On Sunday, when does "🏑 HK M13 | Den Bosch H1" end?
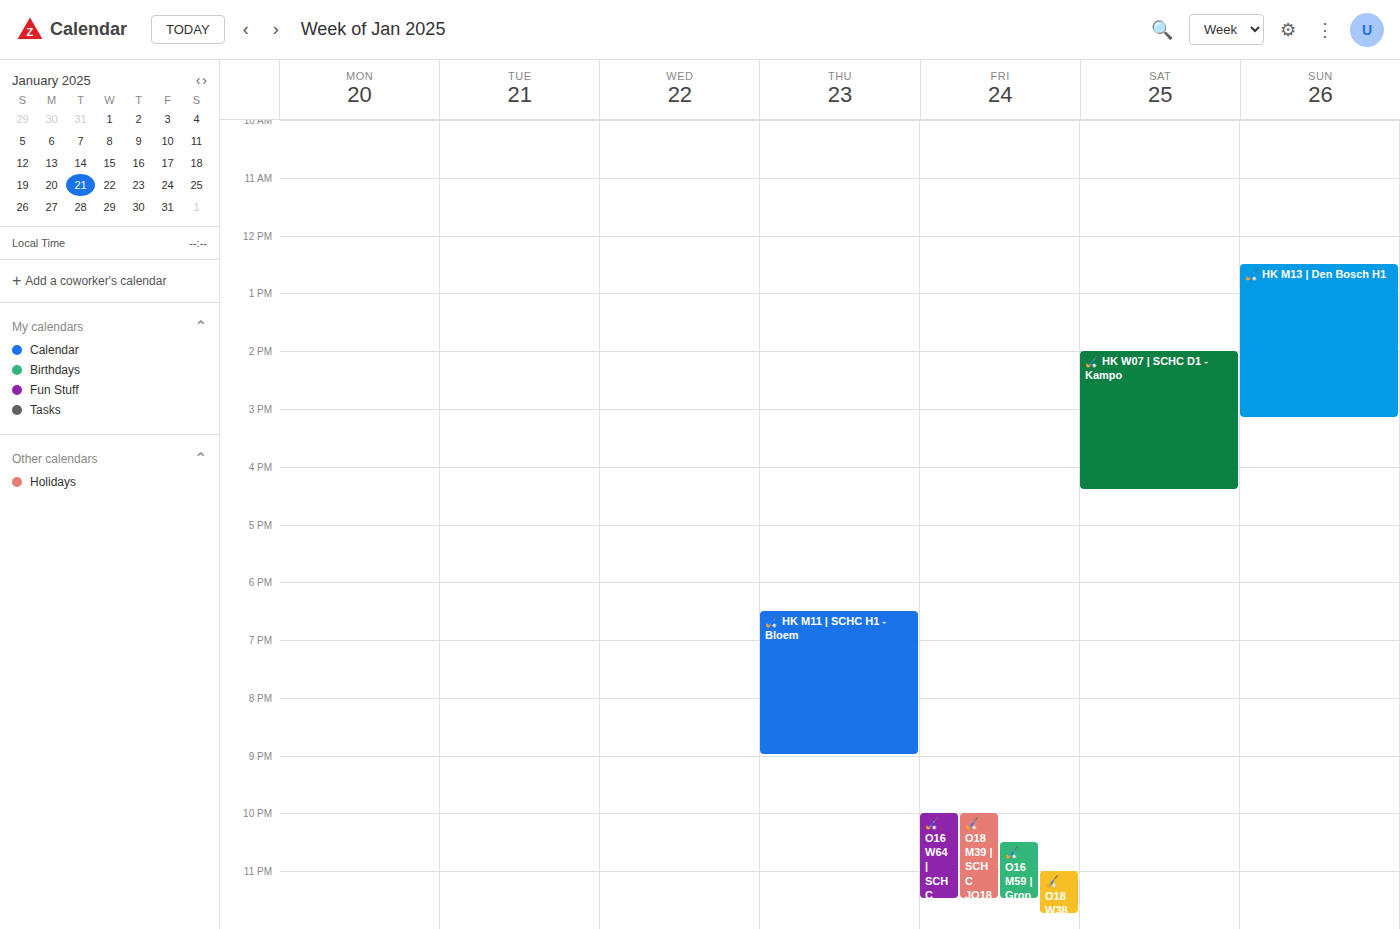
3:10 PM